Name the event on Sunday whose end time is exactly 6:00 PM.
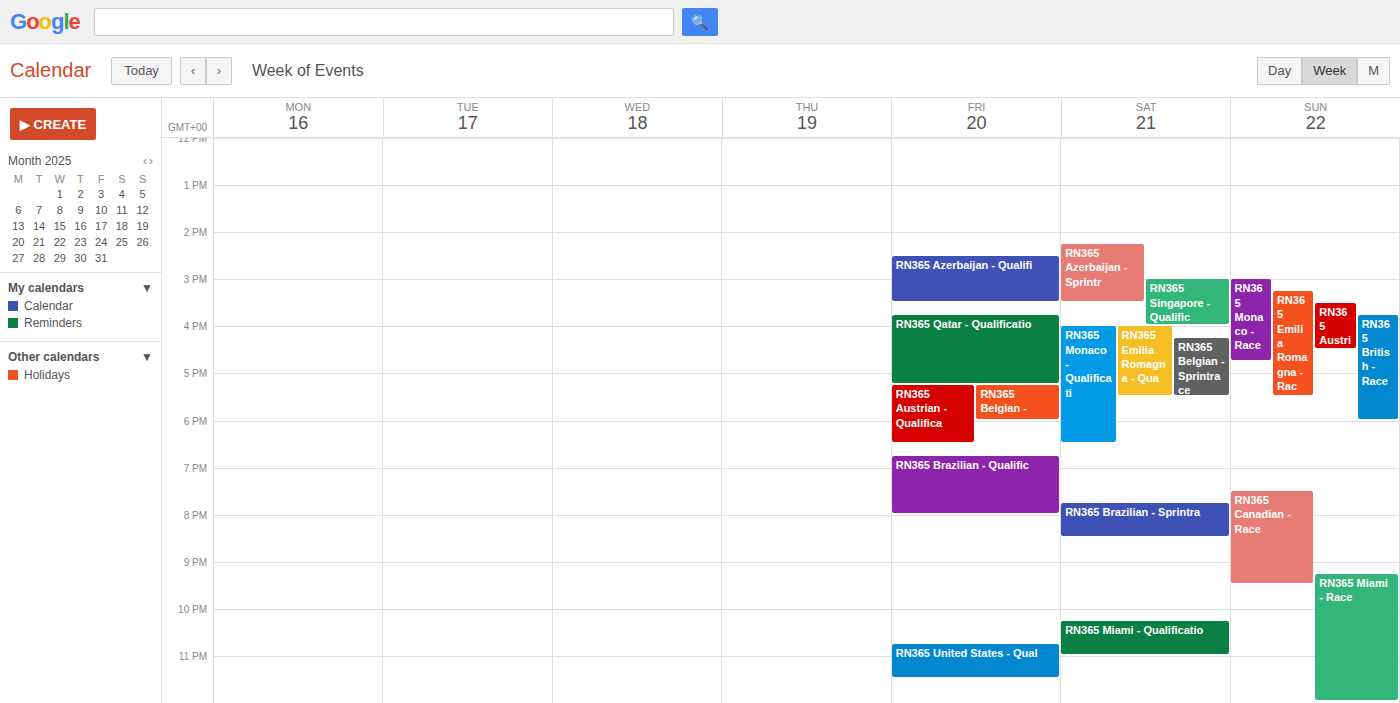
"RN365 British - Race"